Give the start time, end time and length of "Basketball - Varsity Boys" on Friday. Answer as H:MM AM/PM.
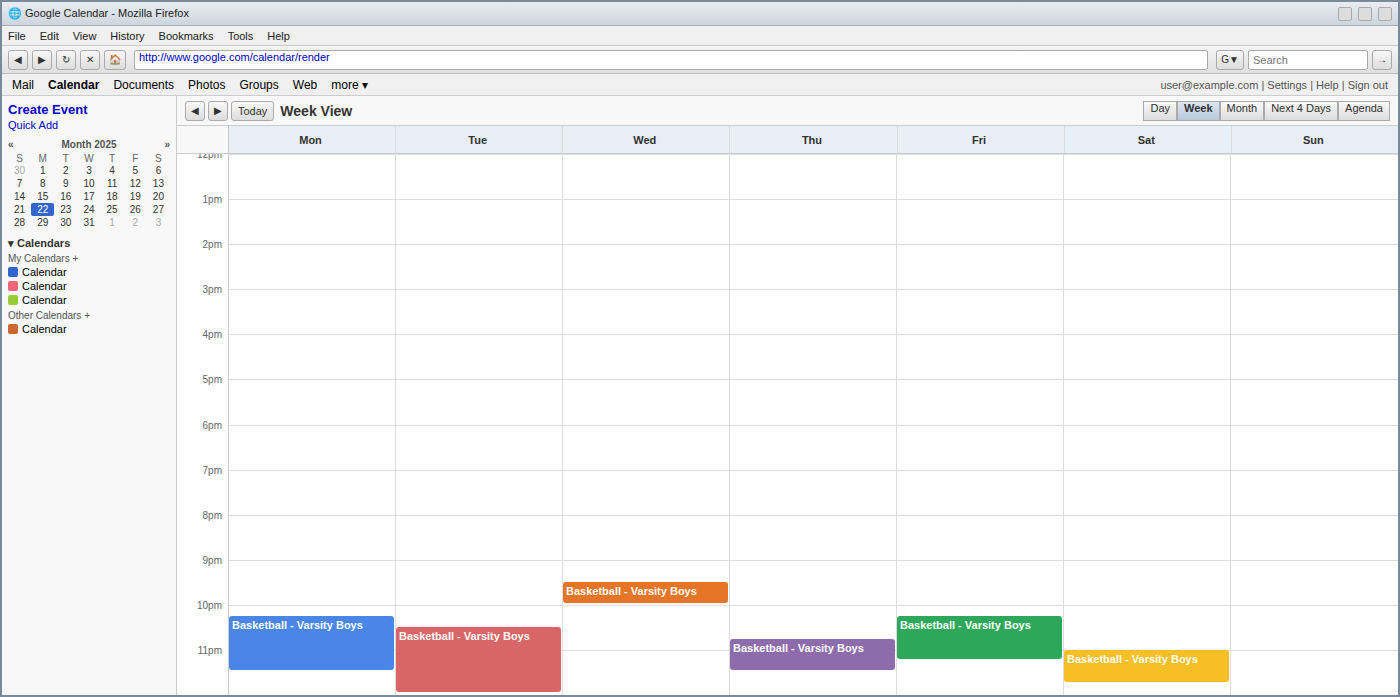
10:15 PM to 11:15 PM, 1 hour